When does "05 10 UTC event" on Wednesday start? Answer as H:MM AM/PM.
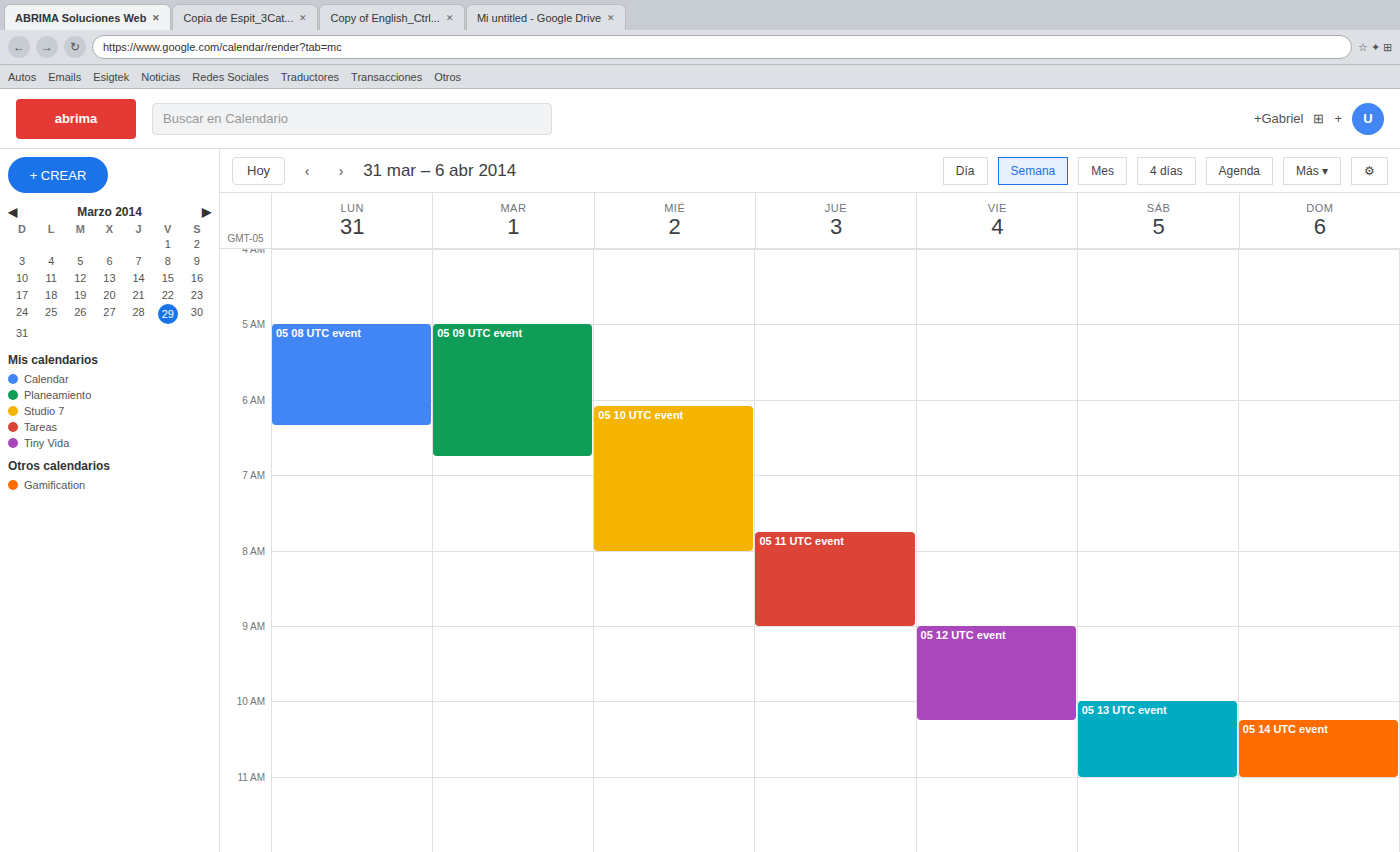
6:05 AM